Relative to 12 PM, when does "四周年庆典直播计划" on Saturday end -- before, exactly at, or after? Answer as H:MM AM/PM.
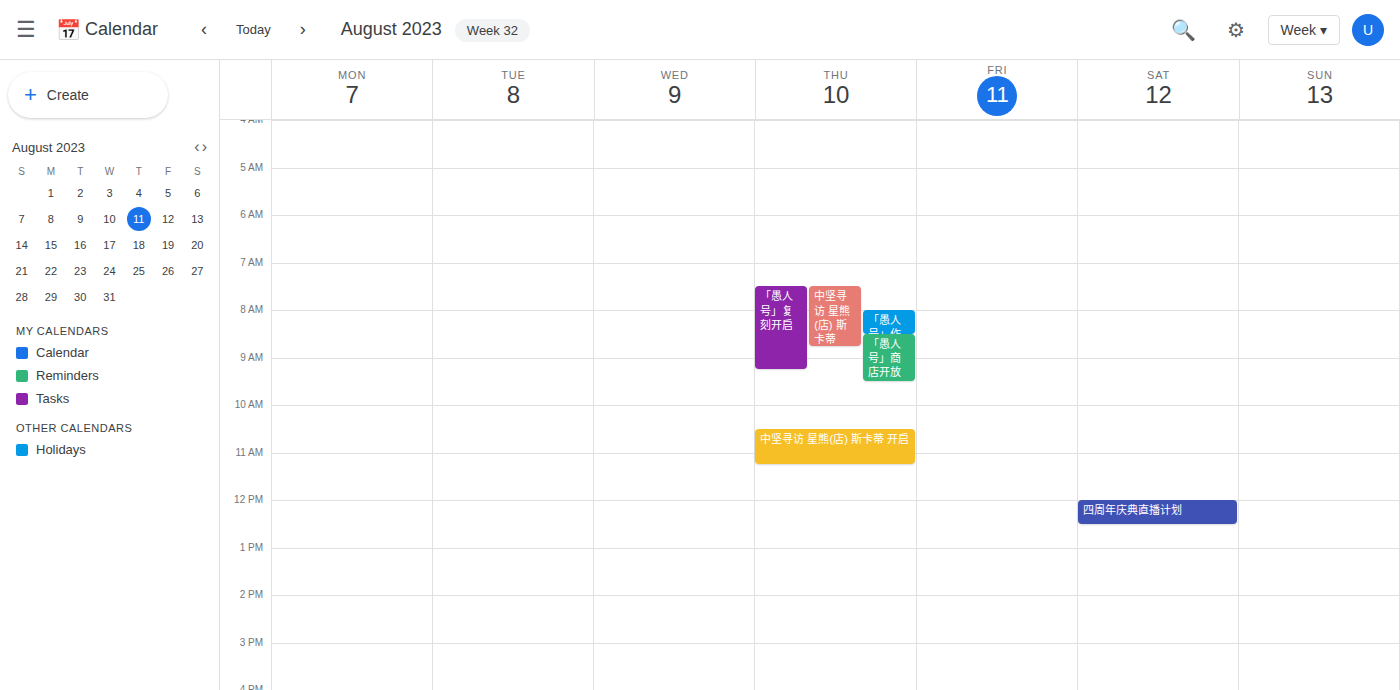
12:30 PM -- after 12 PM, 30 minutes below the 12 PM line.